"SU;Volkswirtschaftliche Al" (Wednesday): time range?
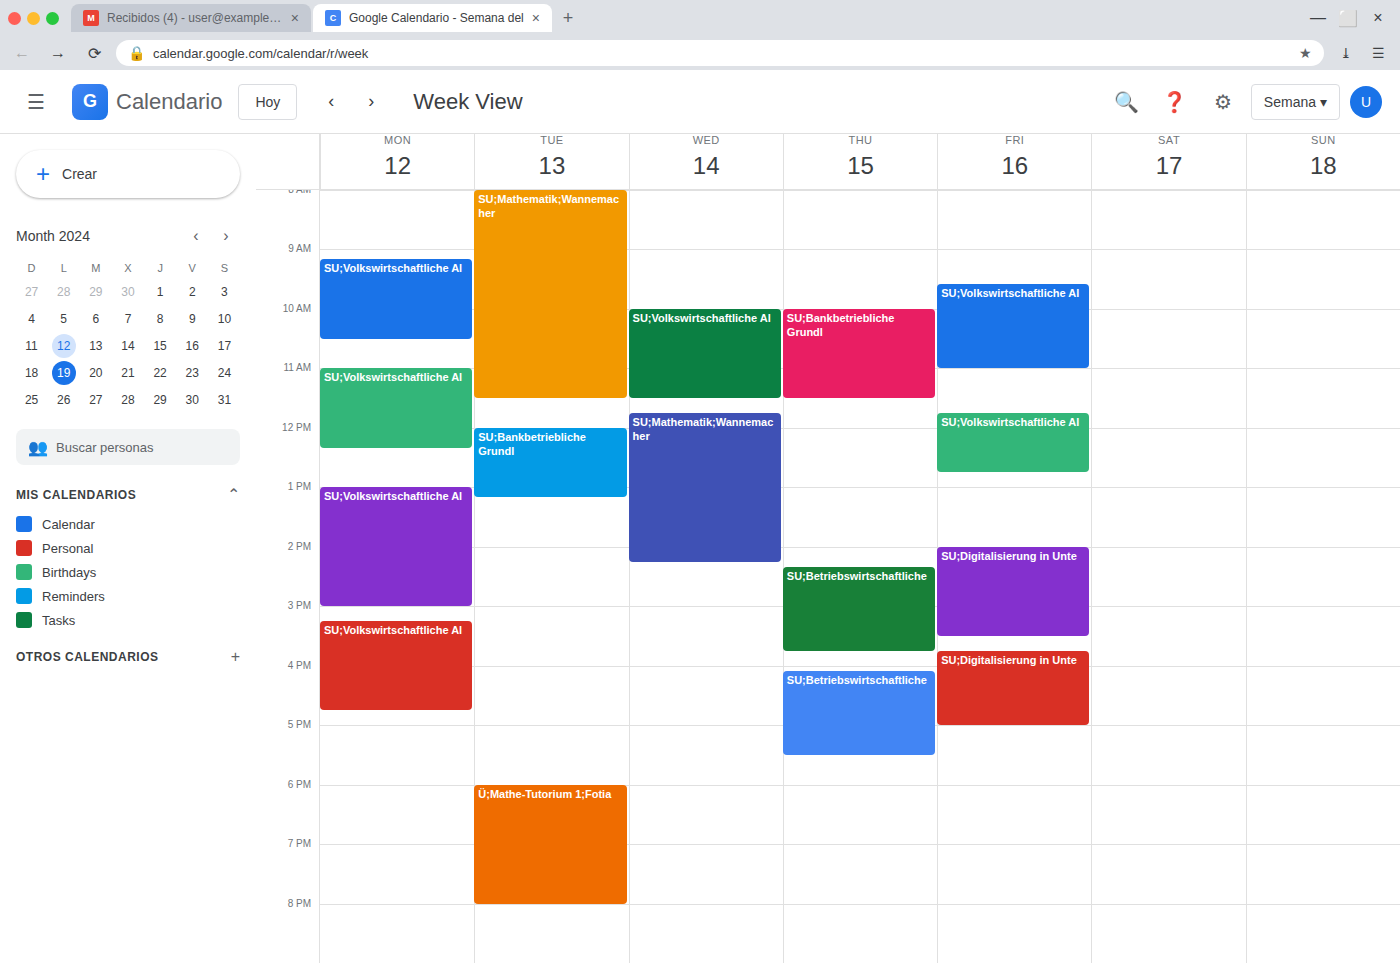
10:00 AM to 11:30 AM